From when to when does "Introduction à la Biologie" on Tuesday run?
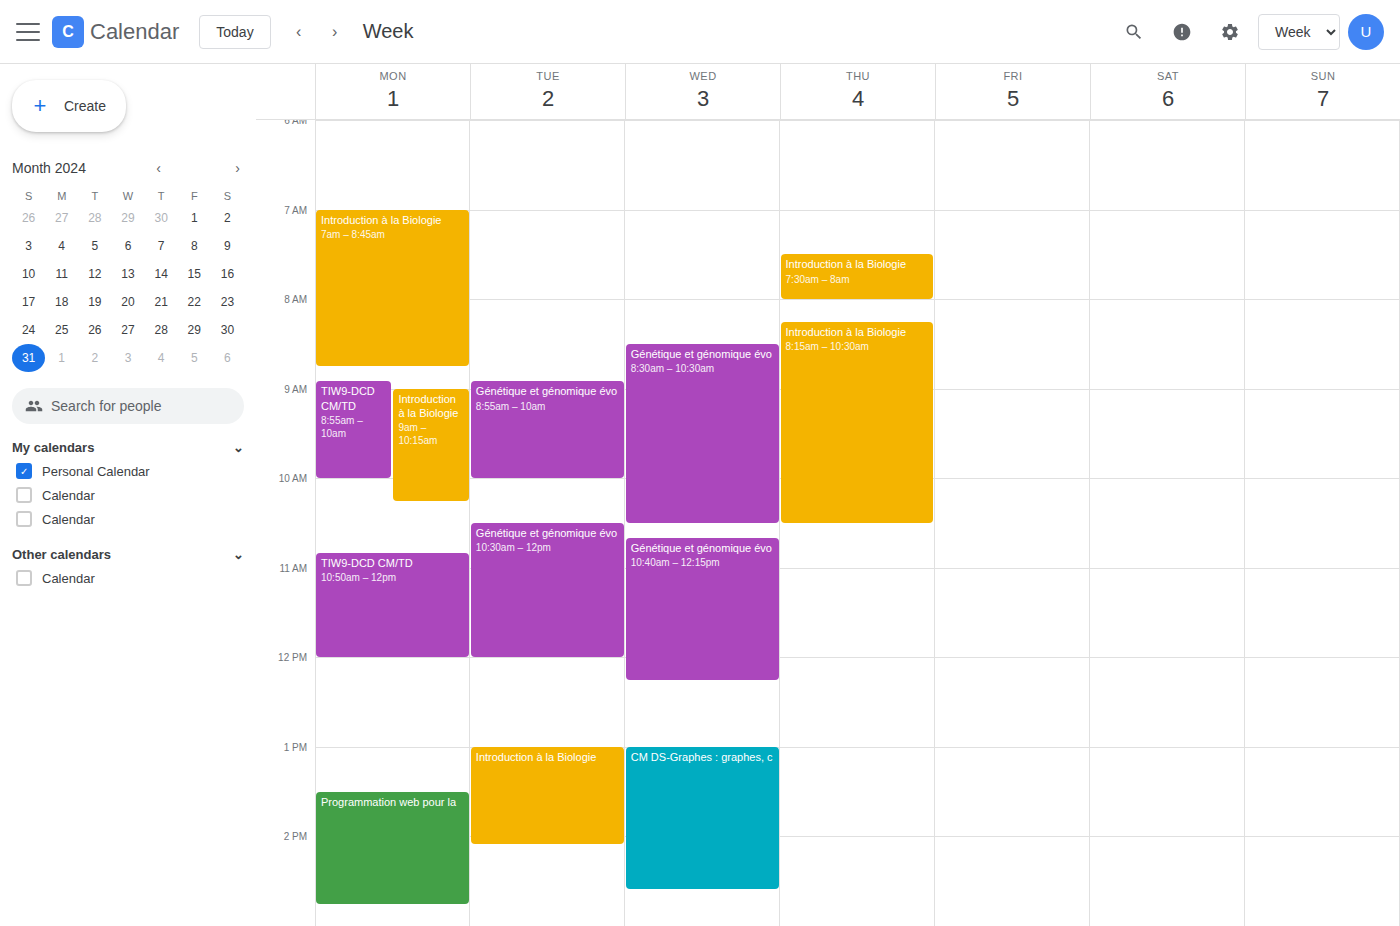
13:00 to 14:05